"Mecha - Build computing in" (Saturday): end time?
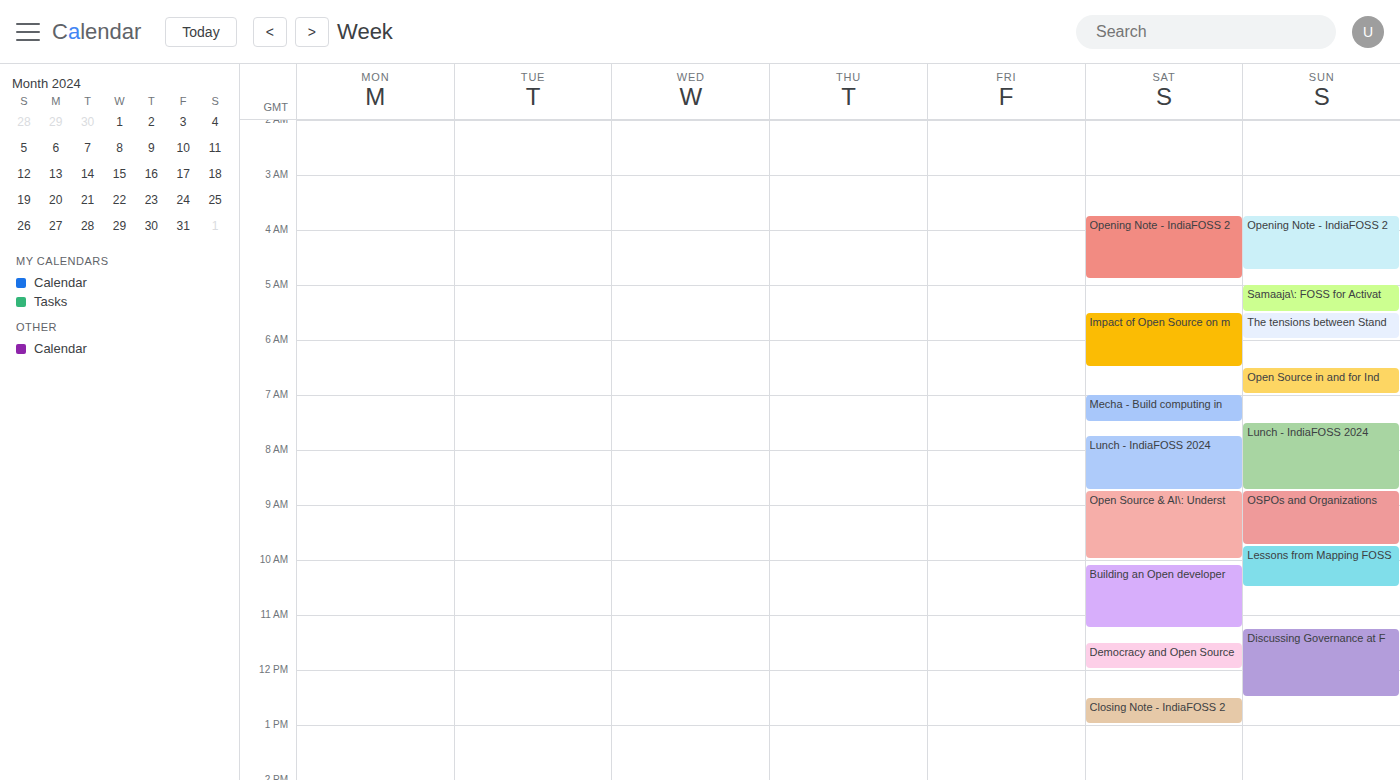
7:30 AM